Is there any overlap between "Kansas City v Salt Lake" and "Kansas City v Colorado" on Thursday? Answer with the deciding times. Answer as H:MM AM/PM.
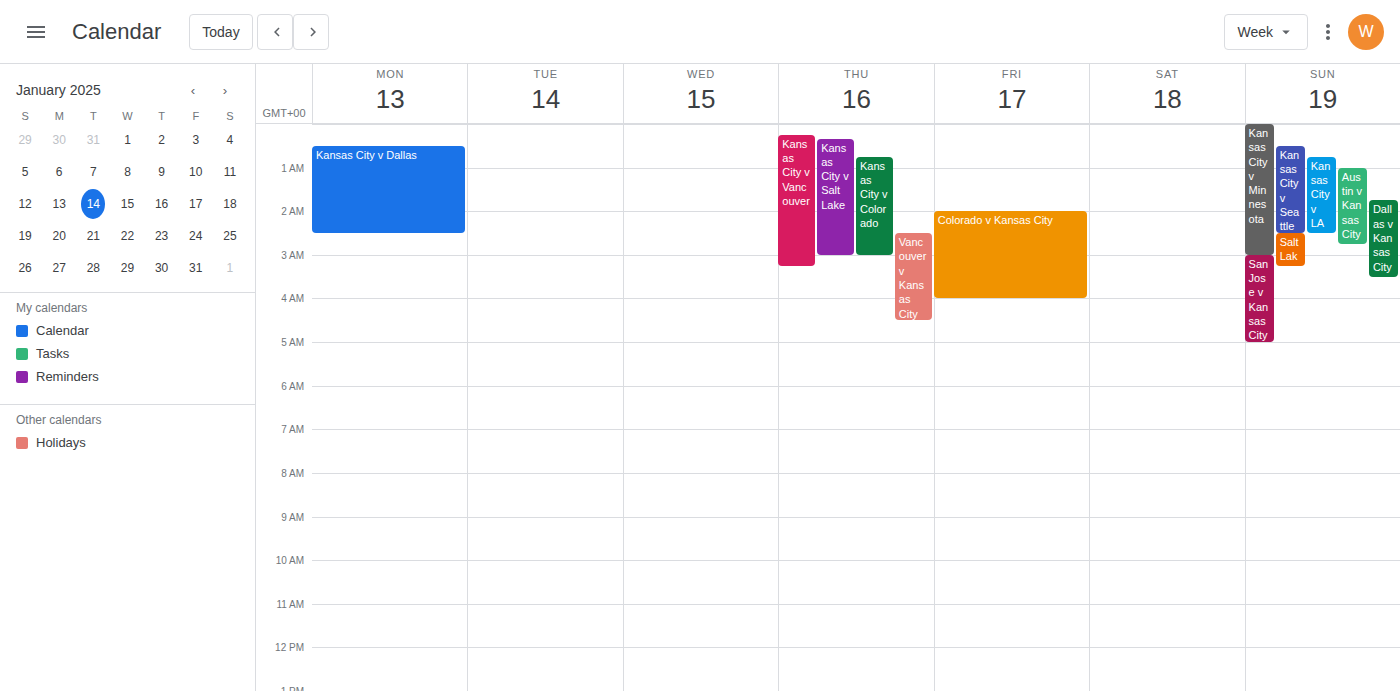
"Kansas City v Colorado" runs 12:45 AM to 3:00 AM, inside "Kansas City v Salt Lake" -- they overlap.